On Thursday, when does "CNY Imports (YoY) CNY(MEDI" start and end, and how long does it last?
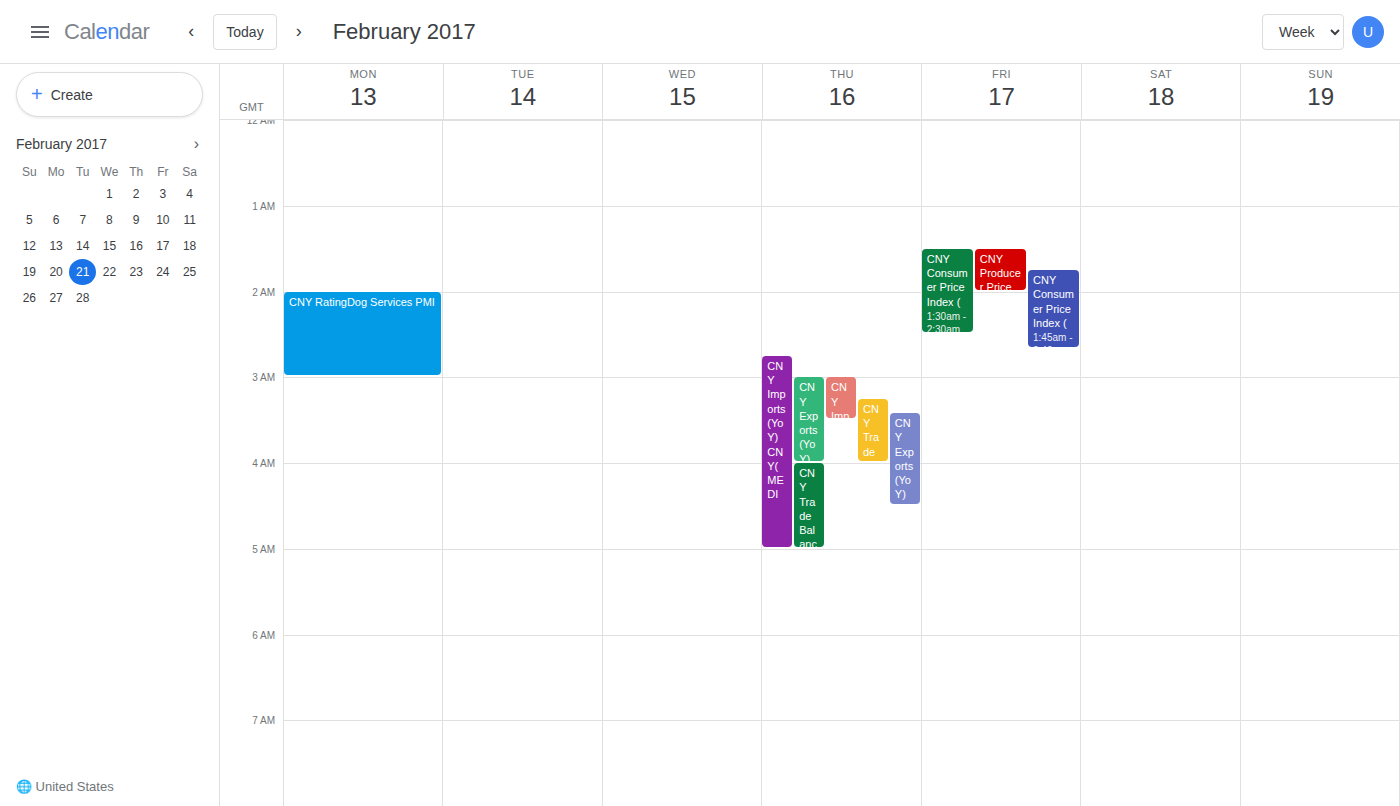
2:45 AM to 5:00 AM, 2 hours 15 minutes